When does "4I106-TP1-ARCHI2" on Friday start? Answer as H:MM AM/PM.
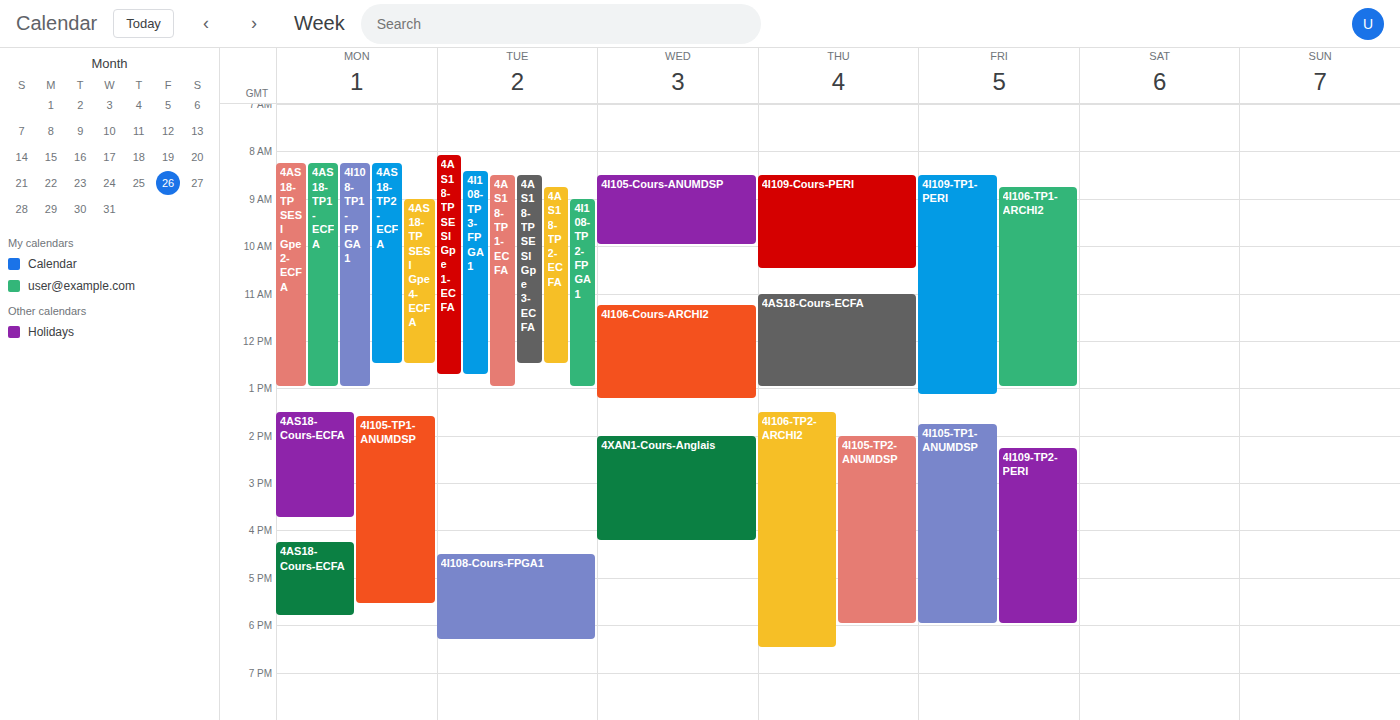
8:45 AM